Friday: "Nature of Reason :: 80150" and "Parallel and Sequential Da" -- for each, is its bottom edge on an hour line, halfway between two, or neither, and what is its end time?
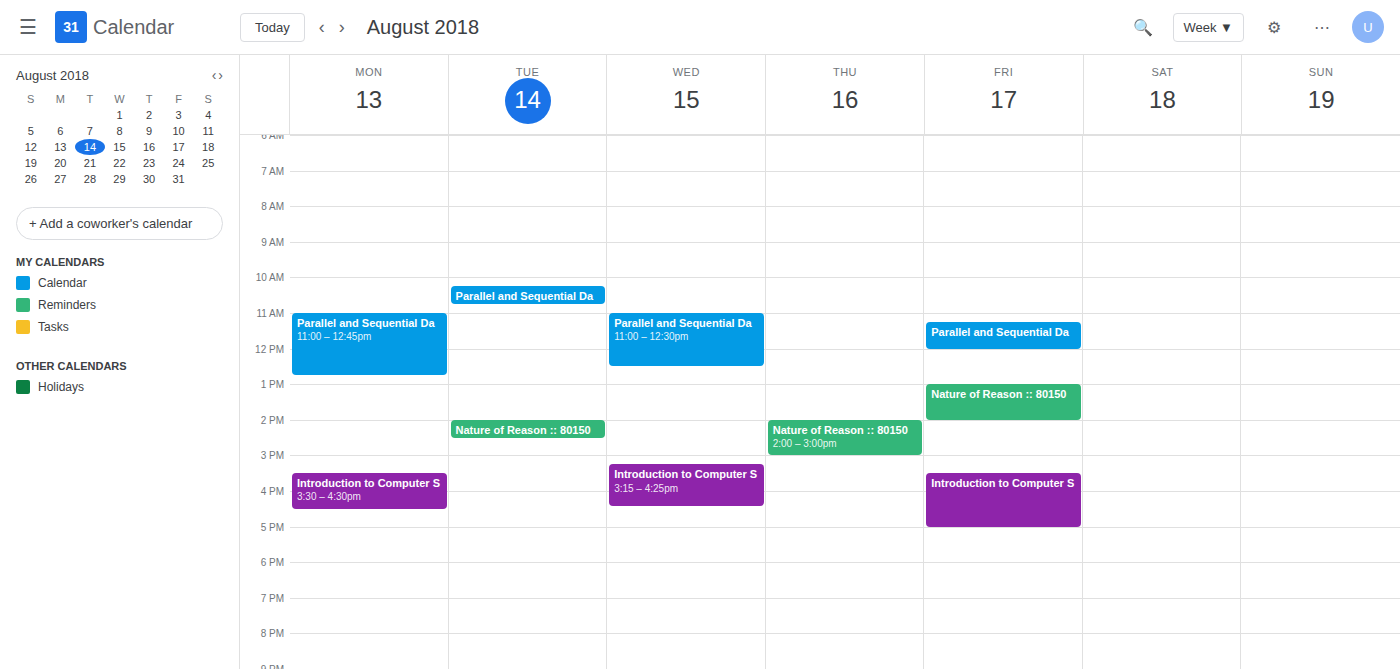
"Nature of Reason :: 80150": 14:00, exactly on the 14:00 line. "Parallel and Sequential Da": 12:00, exactly on the 12:00 line.